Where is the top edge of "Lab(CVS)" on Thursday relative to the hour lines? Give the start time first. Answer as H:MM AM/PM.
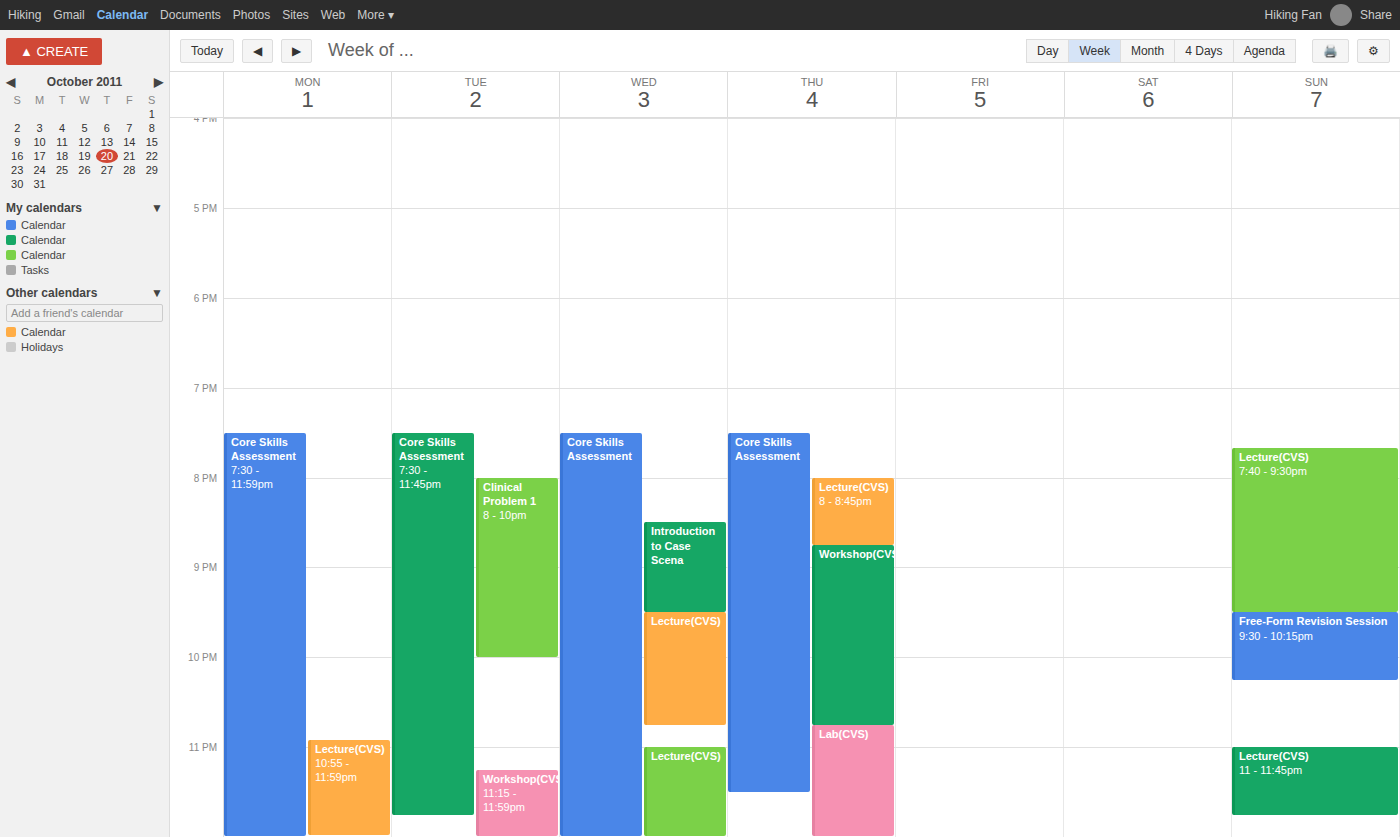
10:45 PM -- neither: three quarters of the way from the 10 PM line to the 11 PM line.